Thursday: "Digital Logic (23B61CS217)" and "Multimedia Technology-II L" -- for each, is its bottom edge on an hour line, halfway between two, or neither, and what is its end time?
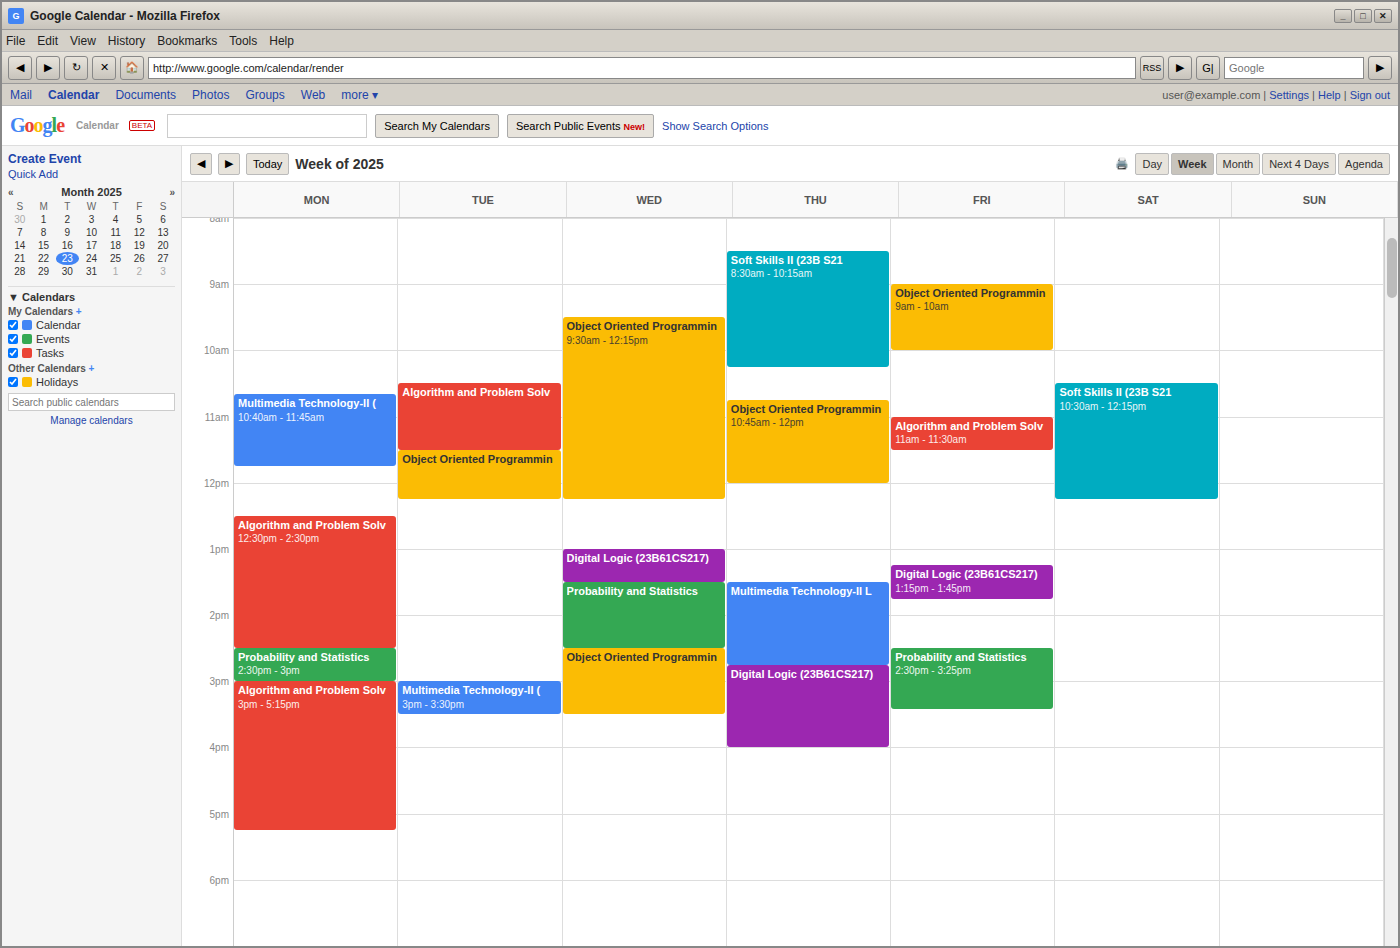
"Digital Logic (23B61CS217)": 4:00 PM, exactly on the 4 PM line. "Multimedia Technology-II L": 2:45 PM, neither: three quarters of the way from the 2 PM line to the 3 PM line.